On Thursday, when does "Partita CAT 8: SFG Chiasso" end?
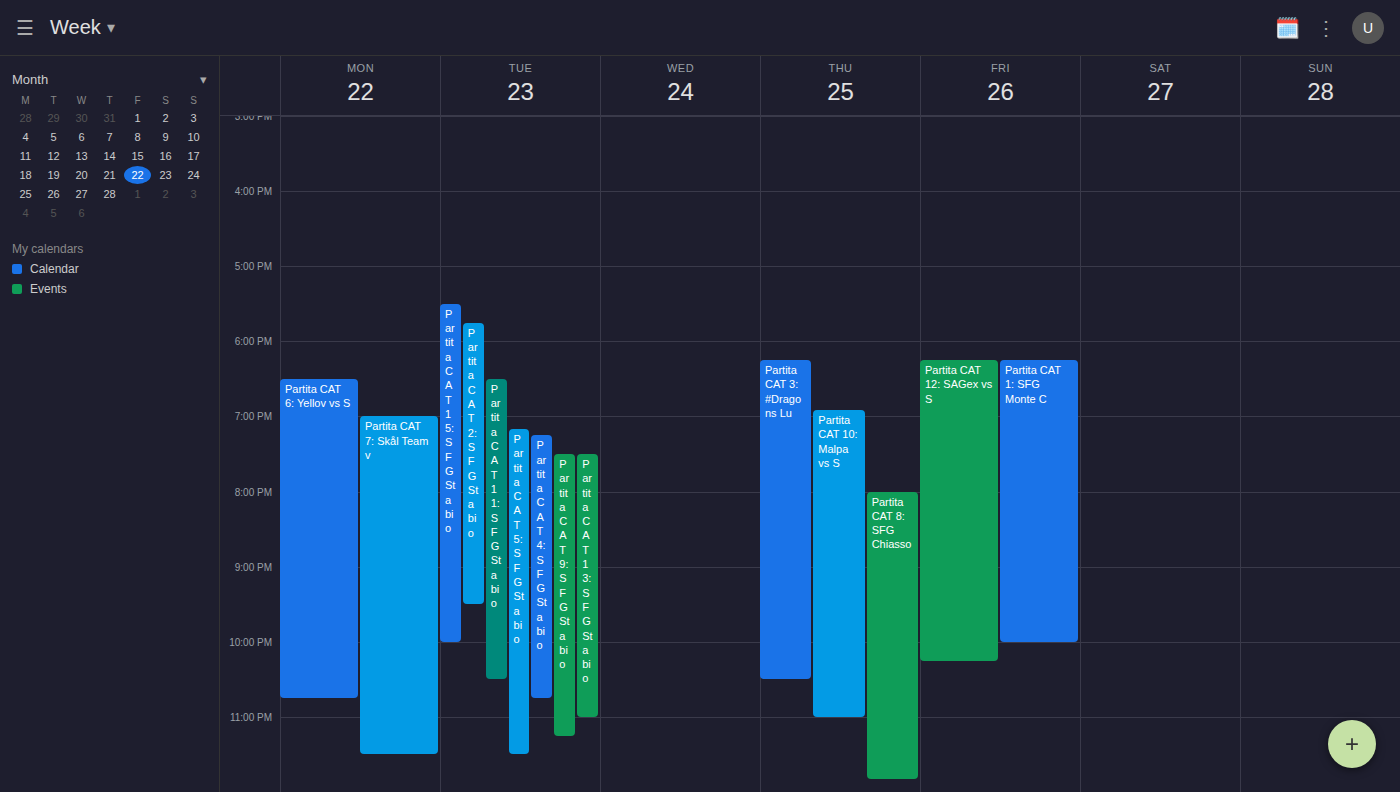
11:50 PM